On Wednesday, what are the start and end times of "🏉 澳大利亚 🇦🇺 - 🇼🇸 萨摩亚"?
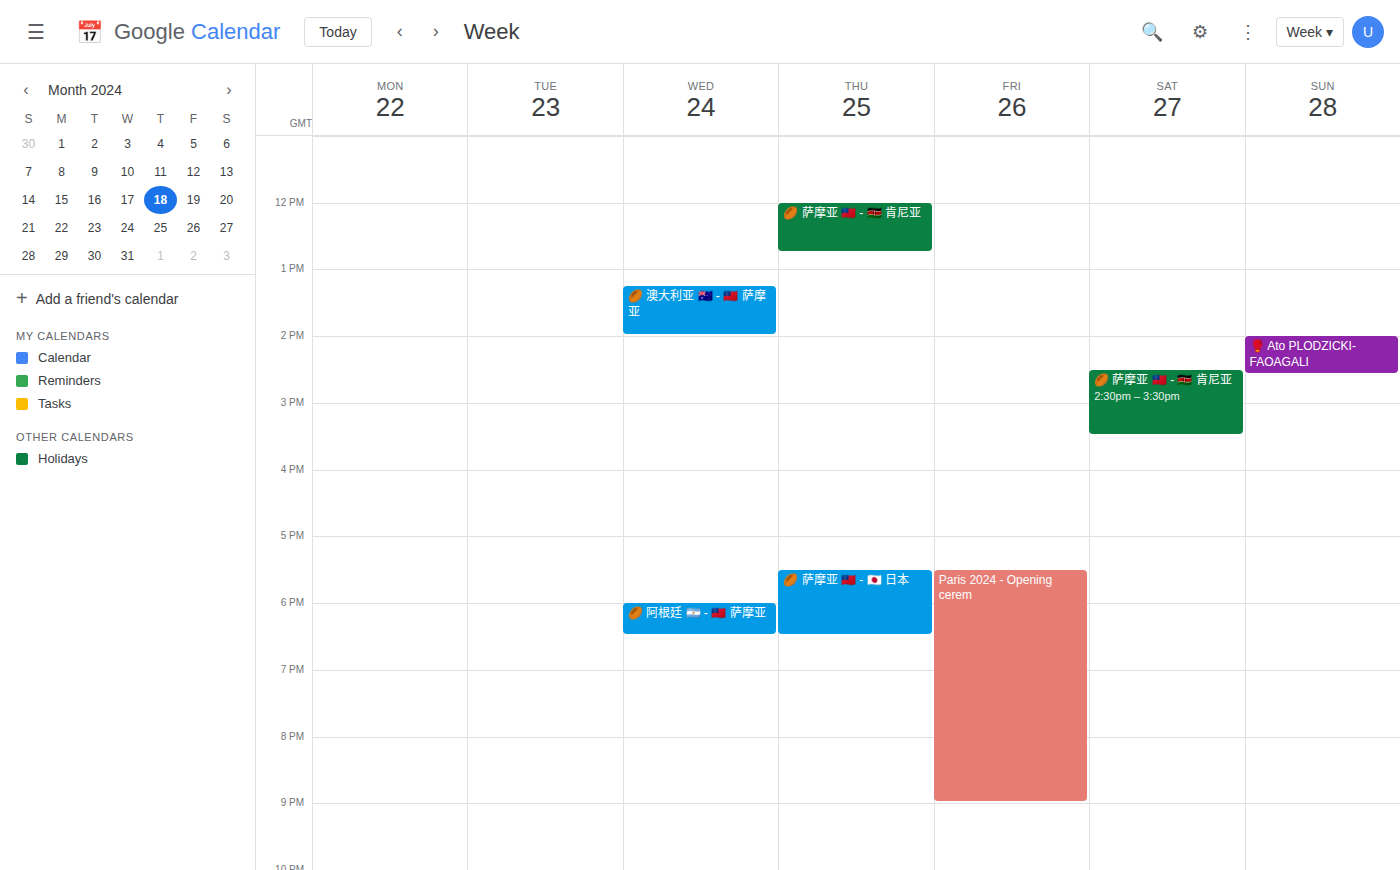
1:15 PM to 2:00 PM